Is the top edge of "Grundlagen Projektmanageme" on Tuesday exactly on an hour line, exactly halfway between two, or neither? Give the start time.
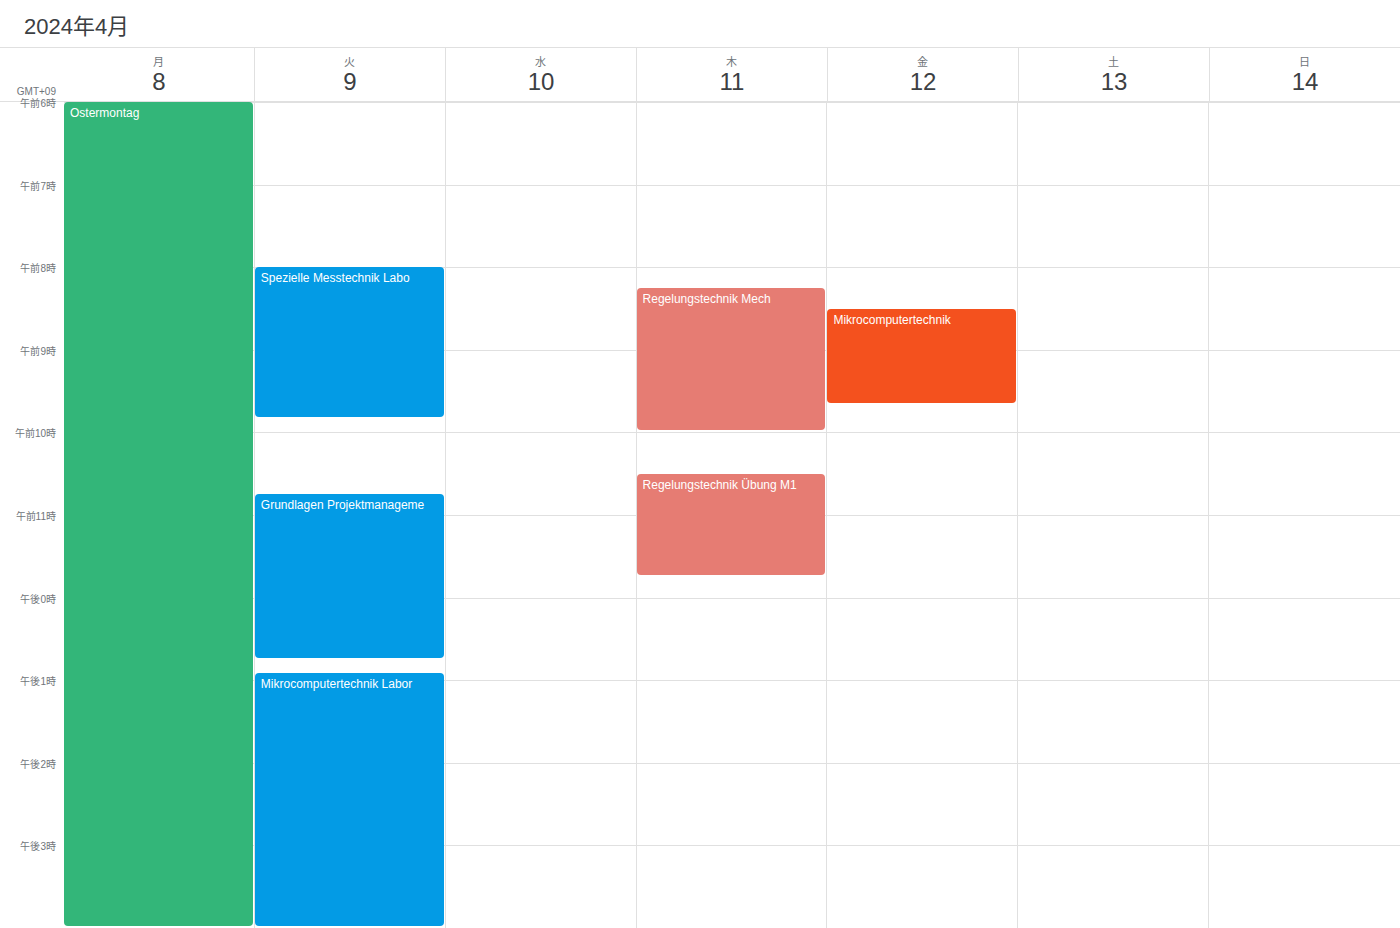
10:45 AM -- neither: three quarters of the way from the 10 AM line to the 11 AM line.